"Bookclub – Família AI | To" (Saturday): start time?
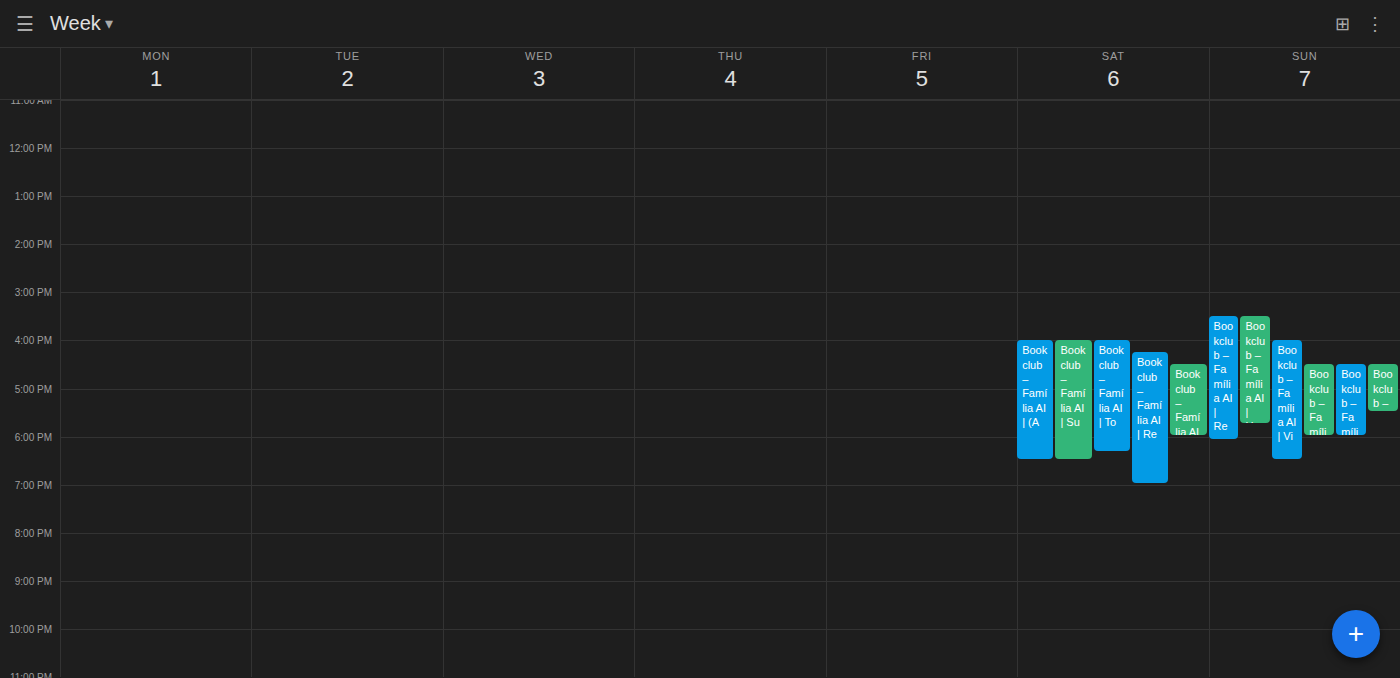
16:00